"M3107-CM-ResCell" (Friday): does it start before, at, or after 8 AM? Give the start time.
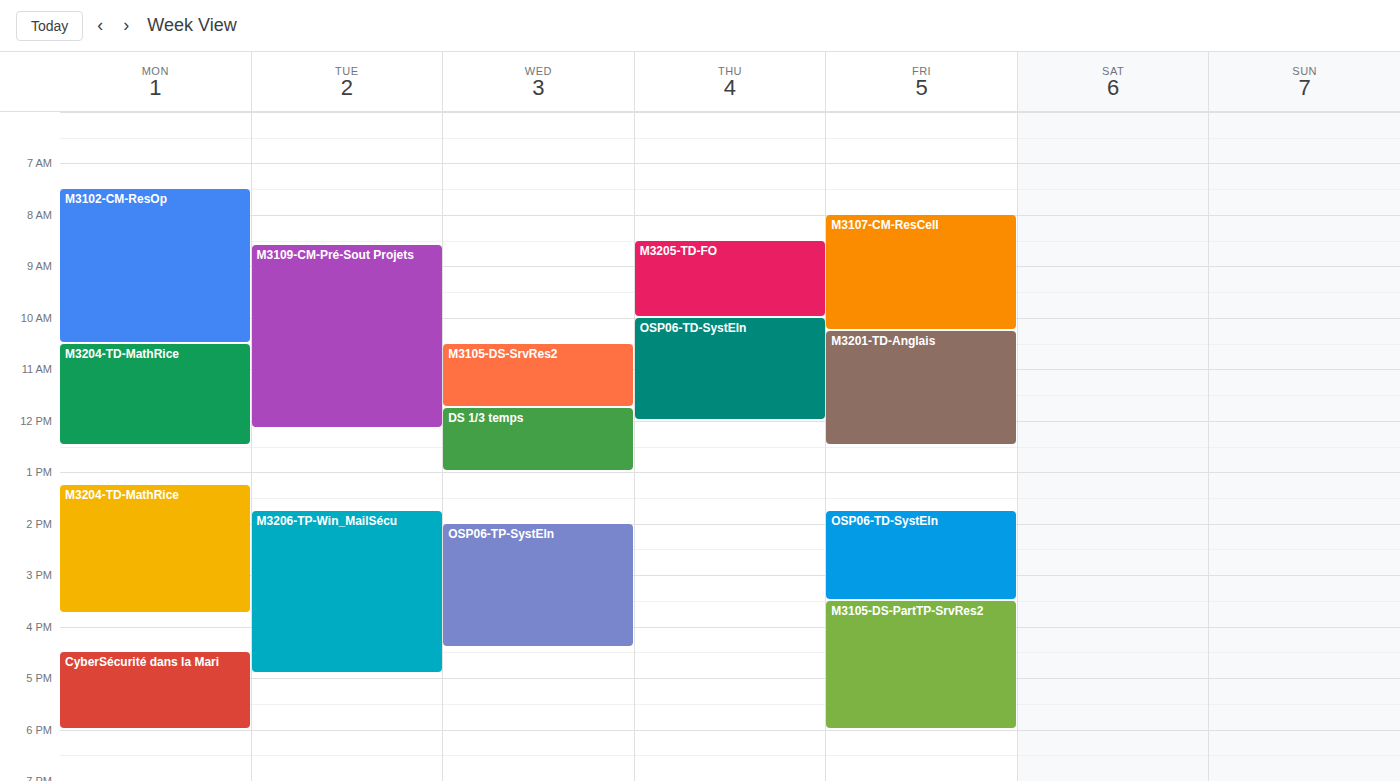
8:00 AM -- exactly at 8 AM, on the 8 AM line.